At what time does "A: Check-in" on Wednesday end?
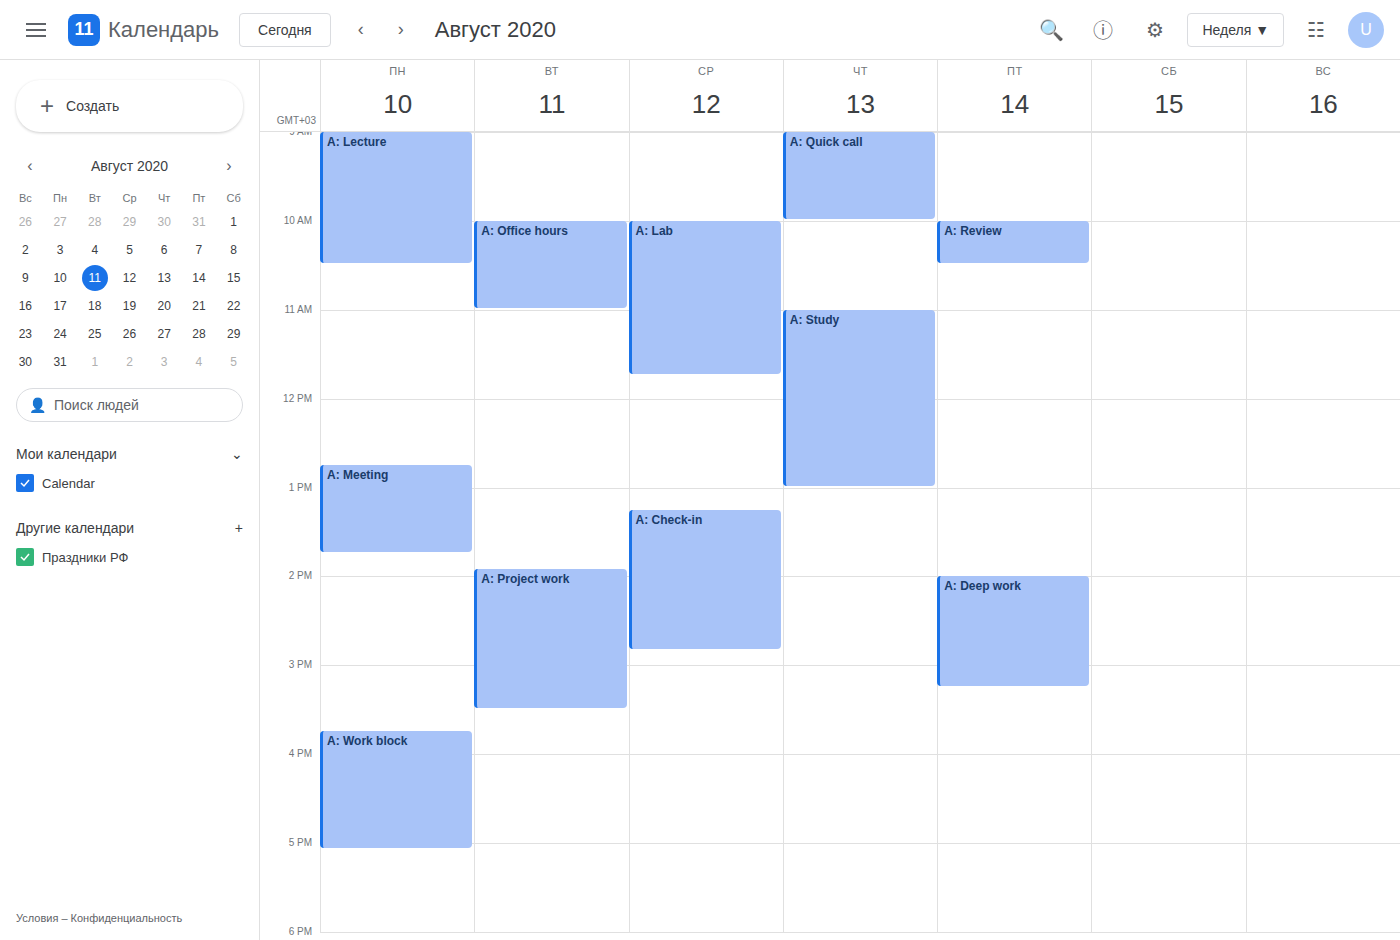
2:50 PM